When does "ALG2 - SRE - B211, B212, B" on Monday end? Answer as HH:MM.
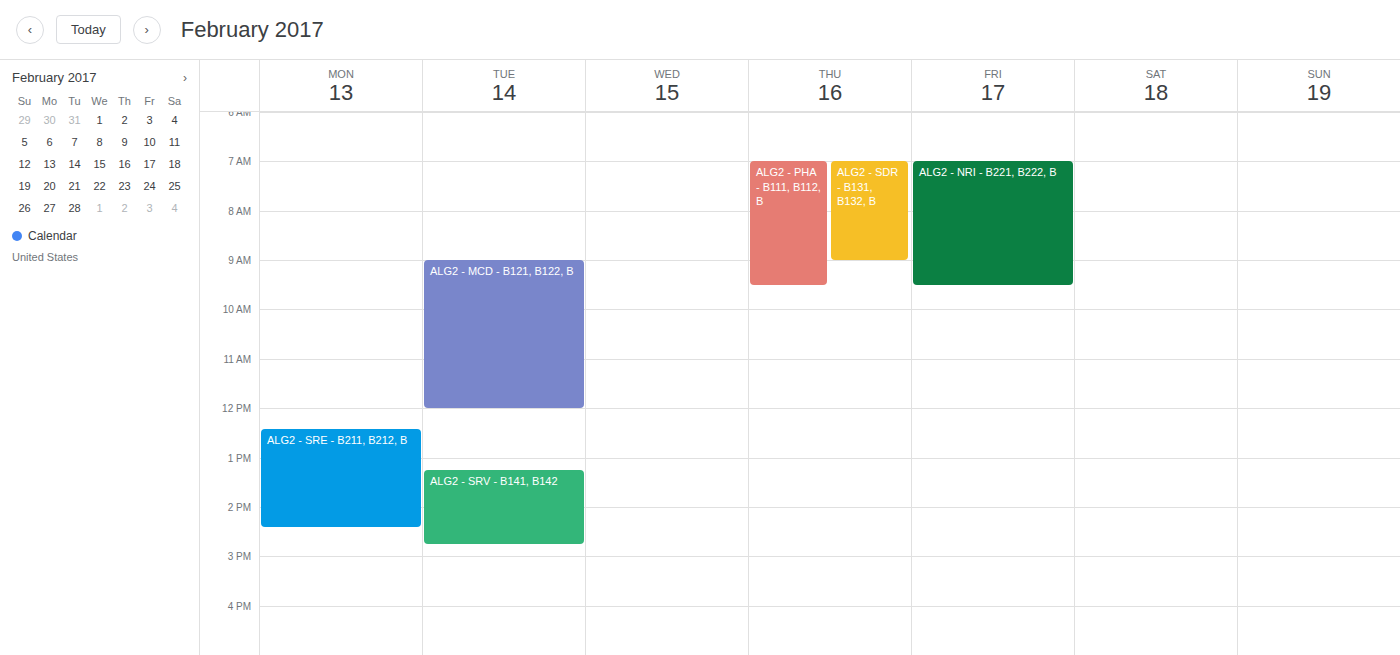
14:25